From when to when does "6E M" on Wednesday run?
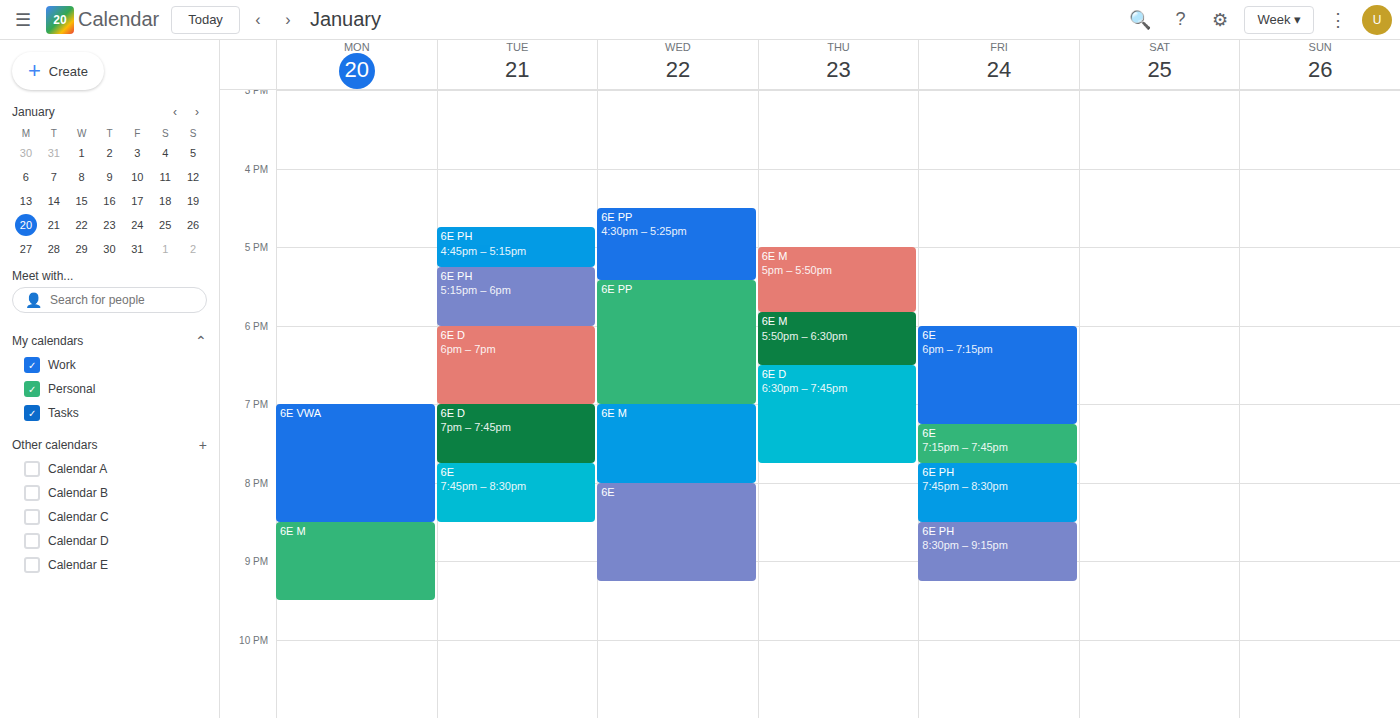
7:00 PM to 8:00 PM